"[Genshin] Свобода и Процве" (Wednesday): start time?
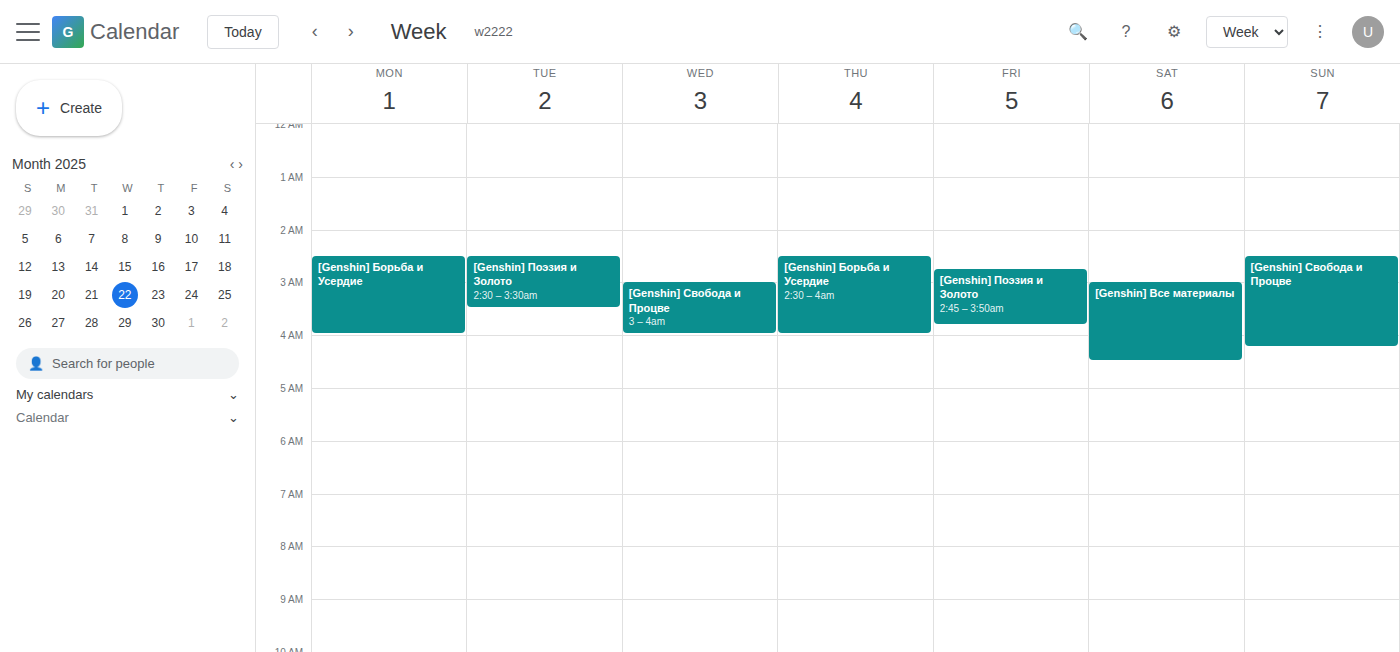
3:00 AM